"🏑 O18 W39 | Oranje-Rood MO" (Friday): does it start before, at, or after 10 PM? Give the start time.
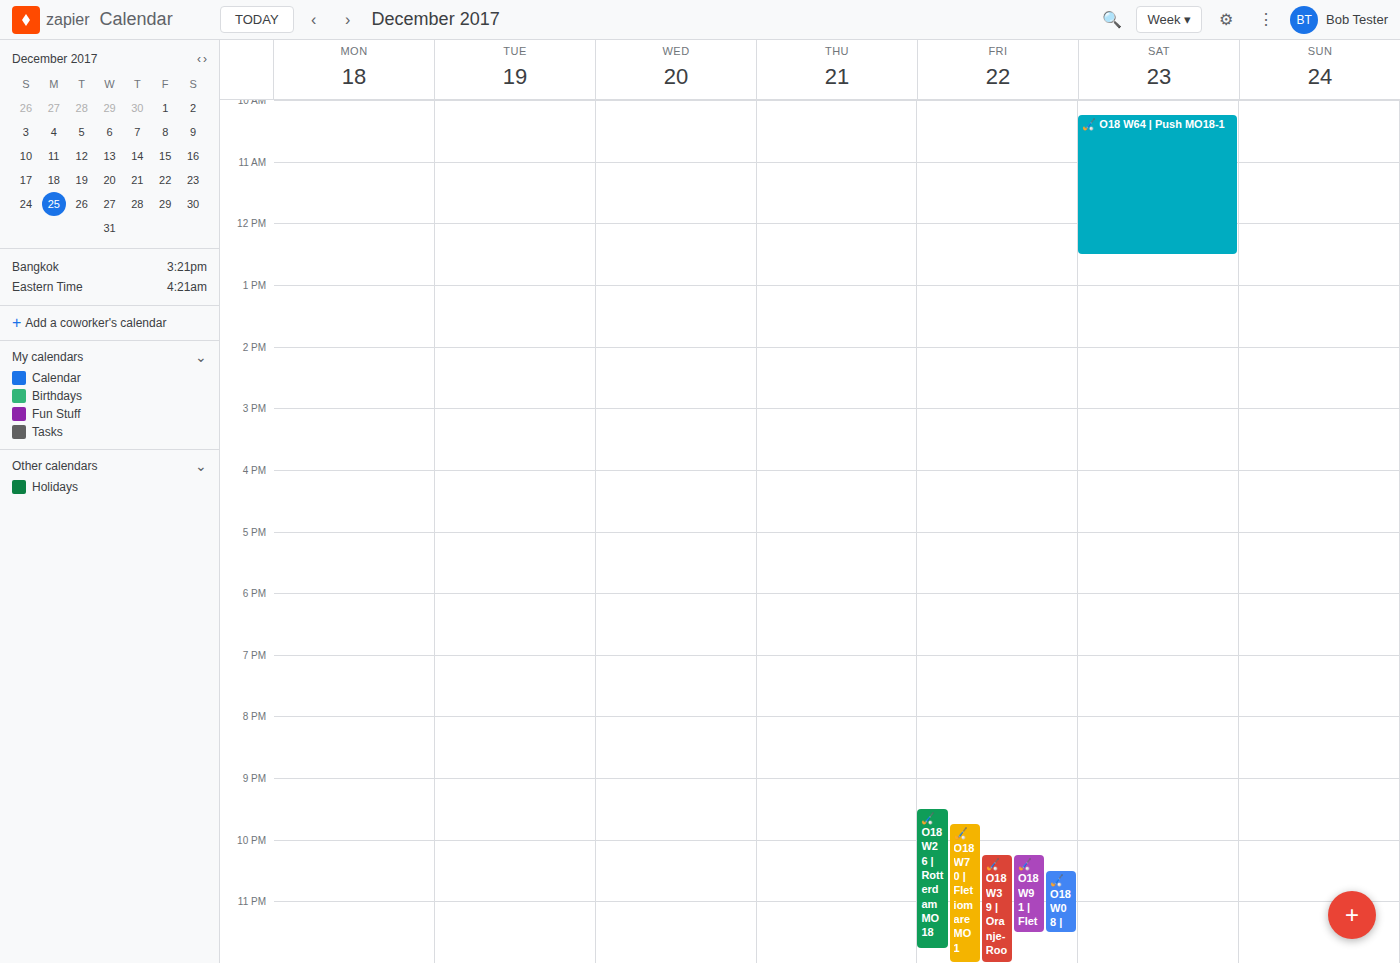
10:15 PM -- after 10 PM, 15 minutes below the 10 PM line.